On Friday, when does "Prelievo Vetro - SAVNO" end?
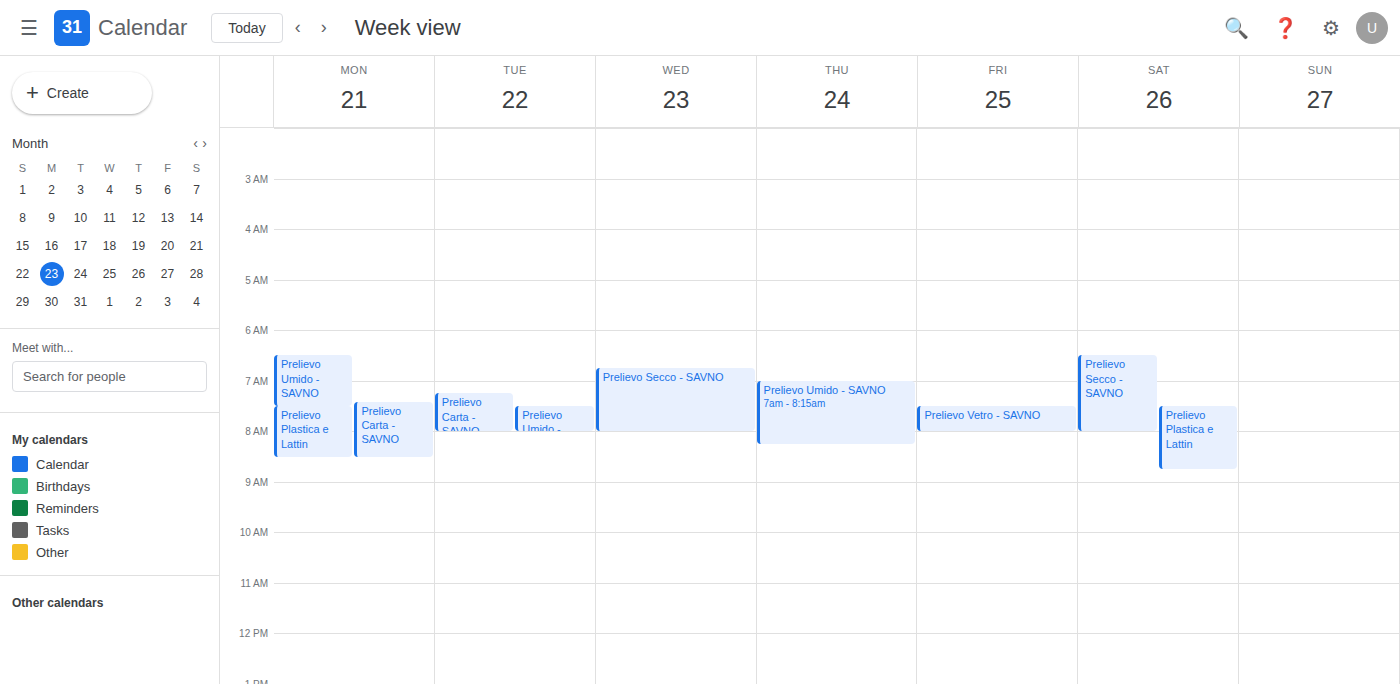
8:00 AM